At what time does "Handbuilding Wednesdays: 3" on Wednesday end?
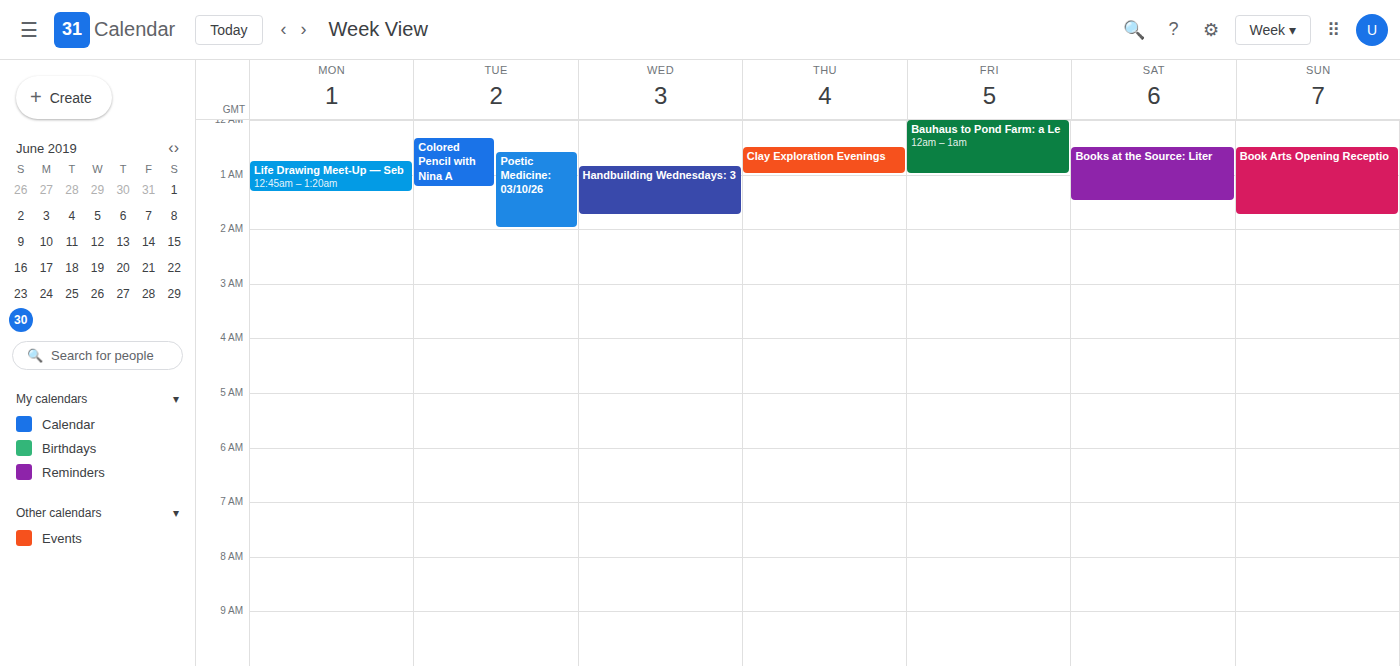
1:45 AM